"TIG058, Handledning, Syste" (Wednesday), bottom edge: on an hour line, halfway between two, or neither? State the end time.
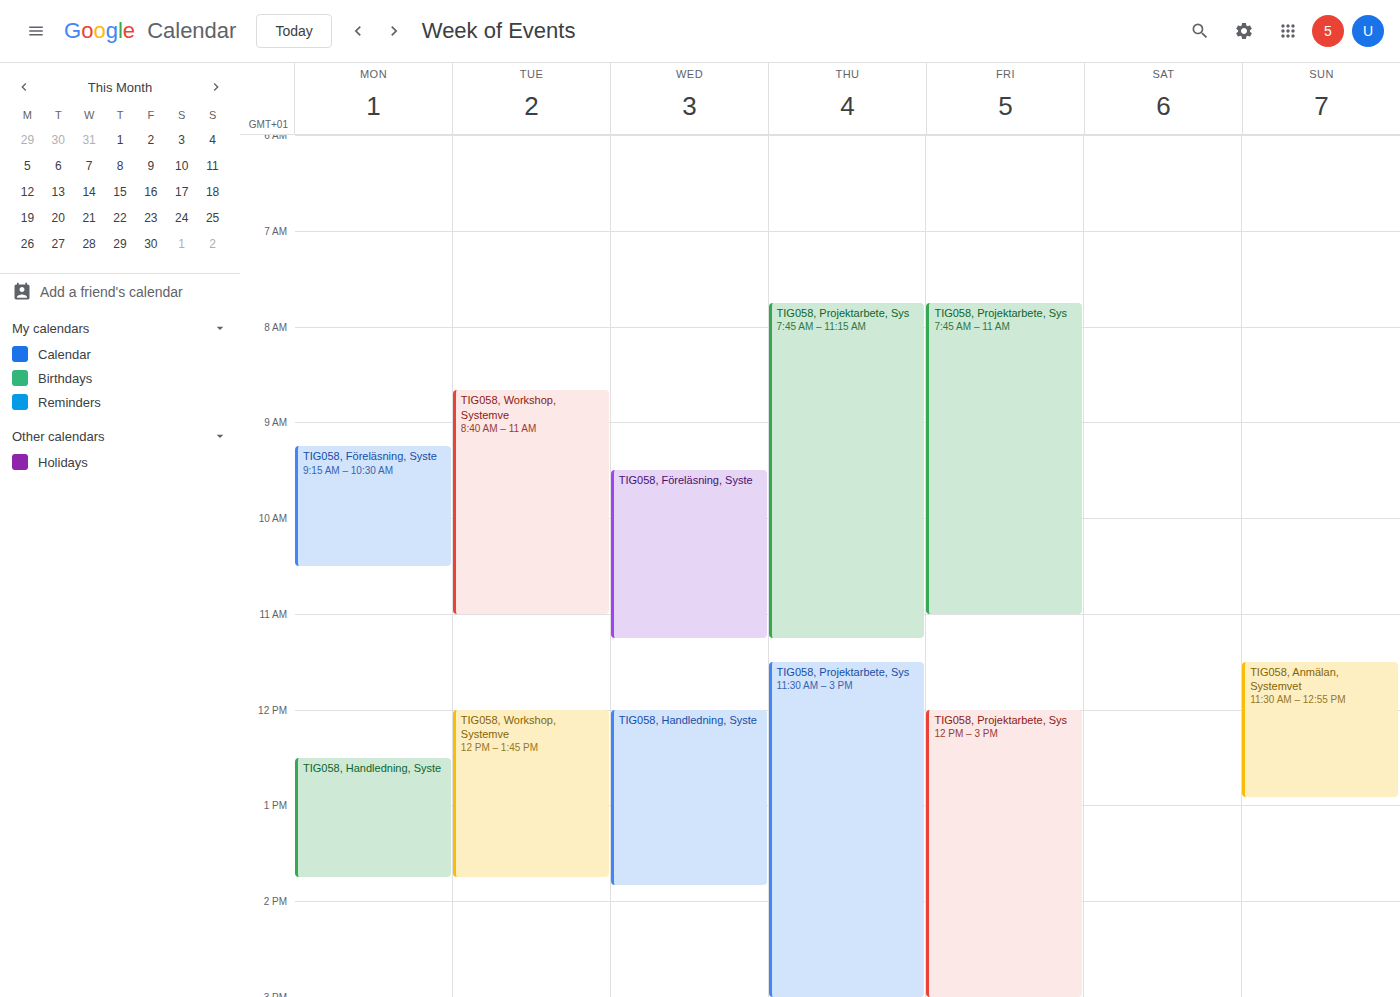
1:50 PM -- neither: 50 minutes below the 1 PM line and 10 minutes above the 2 PM line.